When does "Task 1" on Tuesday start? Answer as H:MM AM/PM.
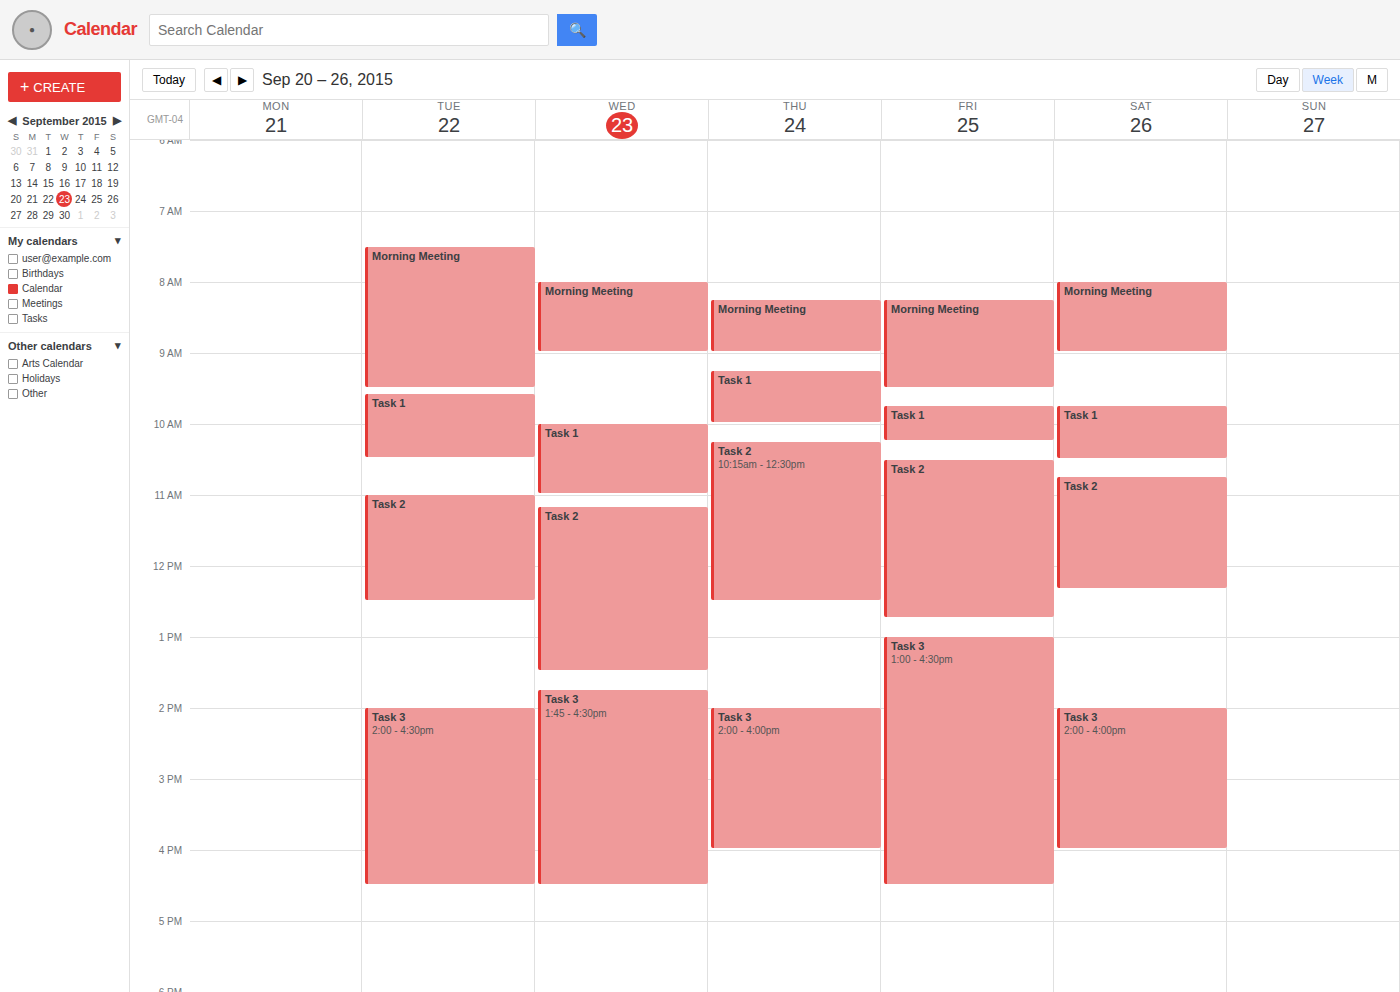
9:35 AM